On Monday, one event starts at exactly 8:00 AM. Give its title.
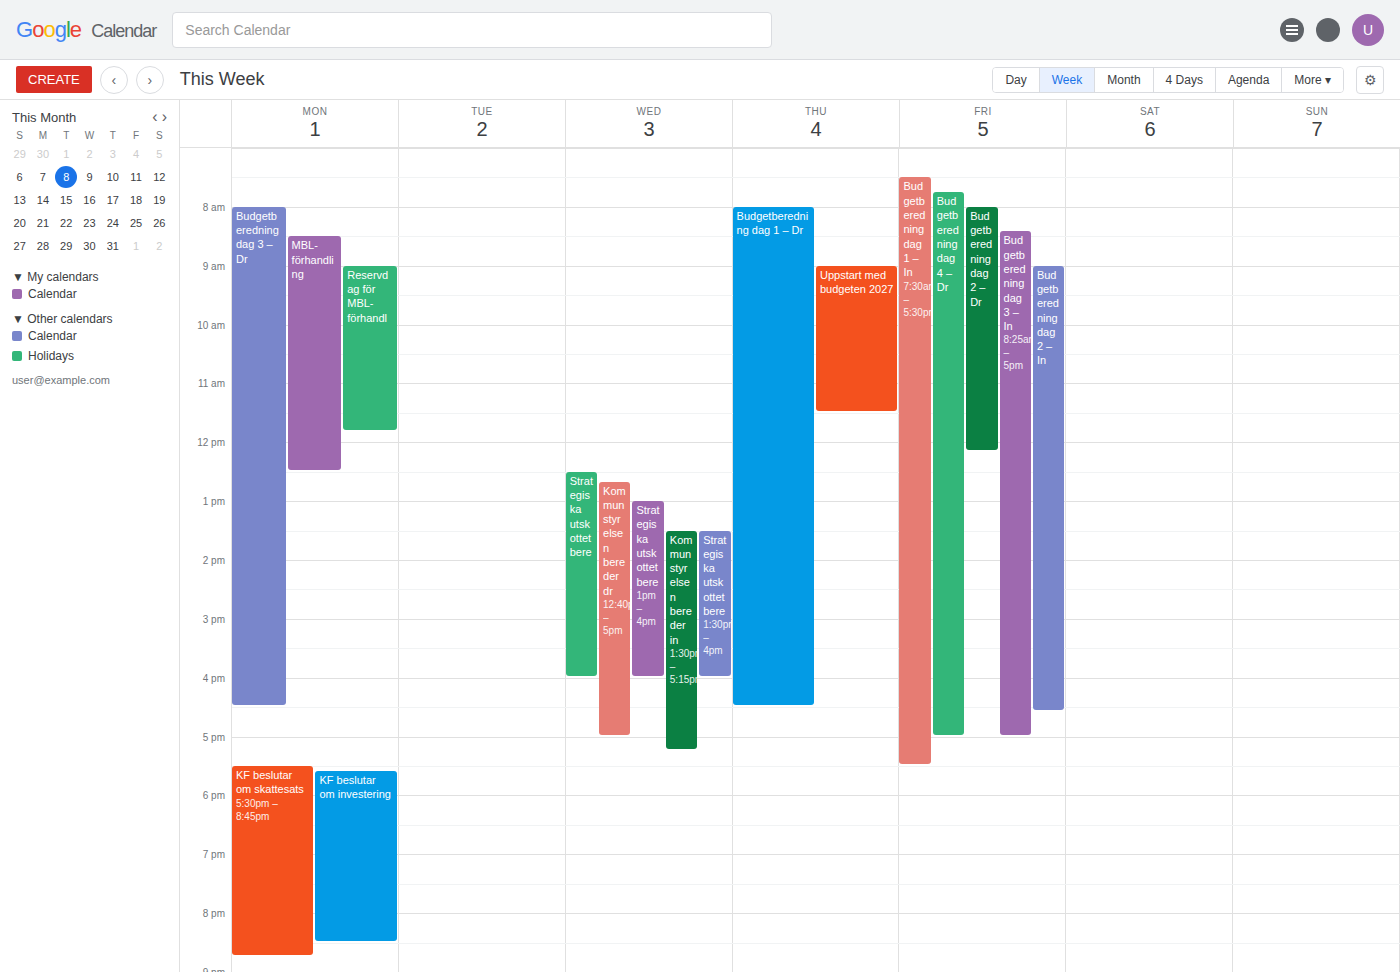
"Budgetberedning dag 3 – Dr"